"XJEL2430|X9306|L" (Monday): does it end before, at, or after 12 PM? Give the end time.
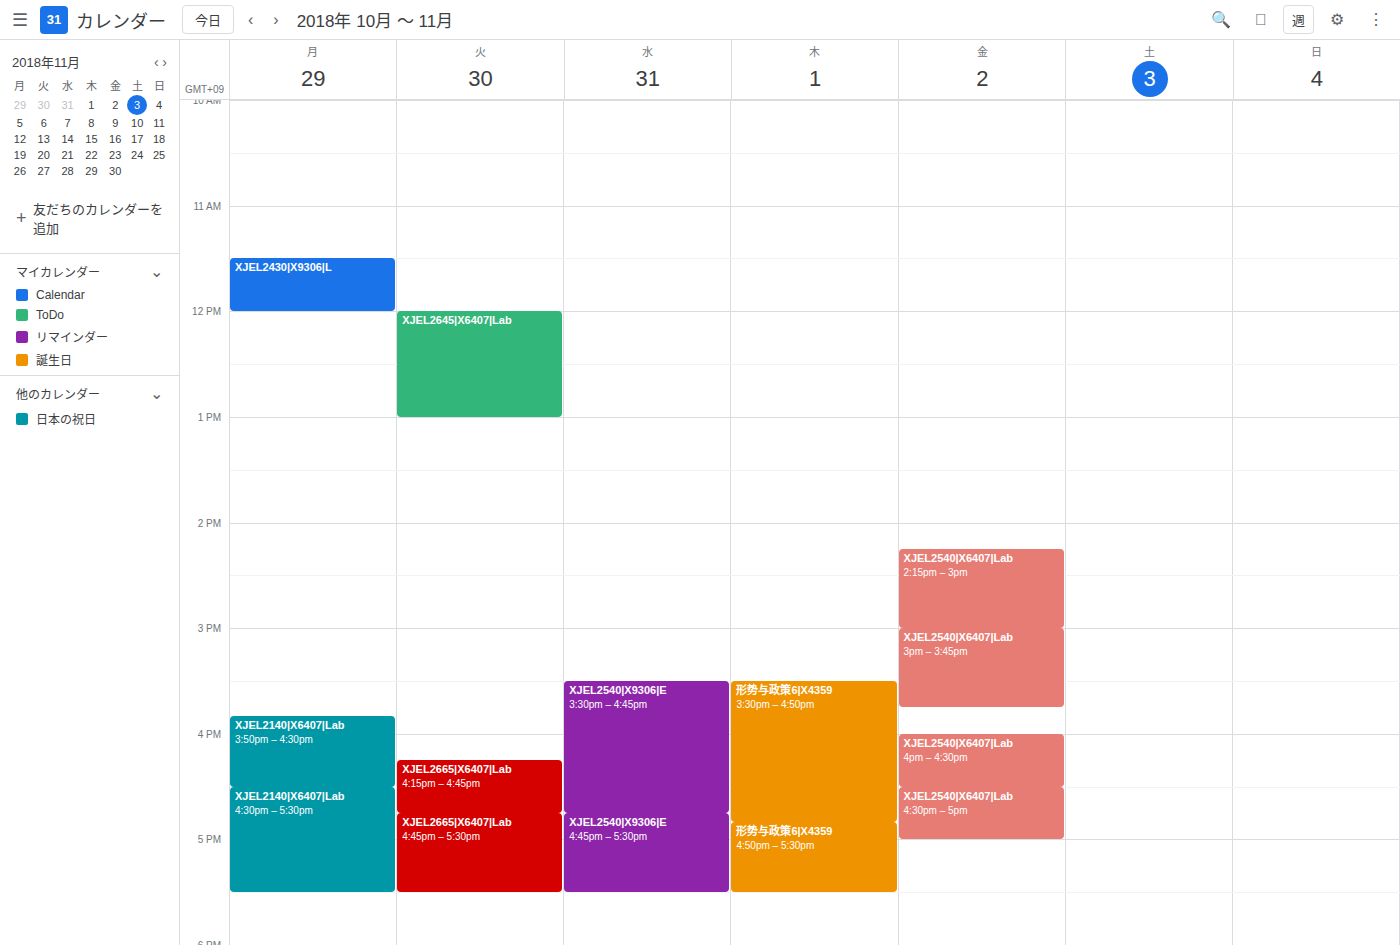
12:00 PM -- exactly at 12 PM, on the 12 PM line.